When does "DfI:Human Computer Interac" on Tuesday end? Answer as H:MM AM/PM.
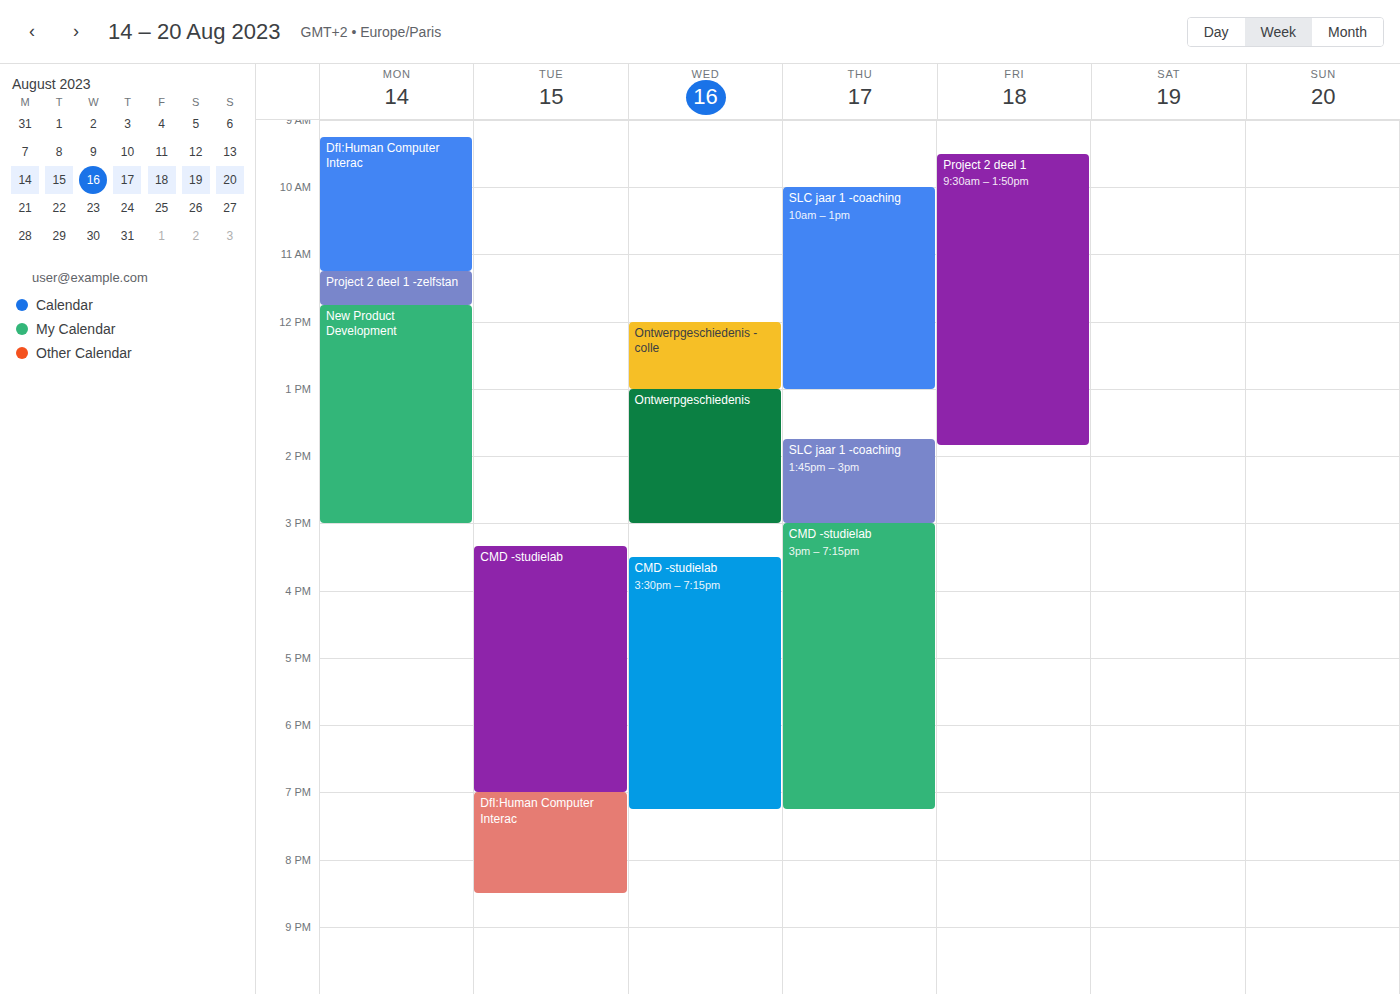
8:30 PM